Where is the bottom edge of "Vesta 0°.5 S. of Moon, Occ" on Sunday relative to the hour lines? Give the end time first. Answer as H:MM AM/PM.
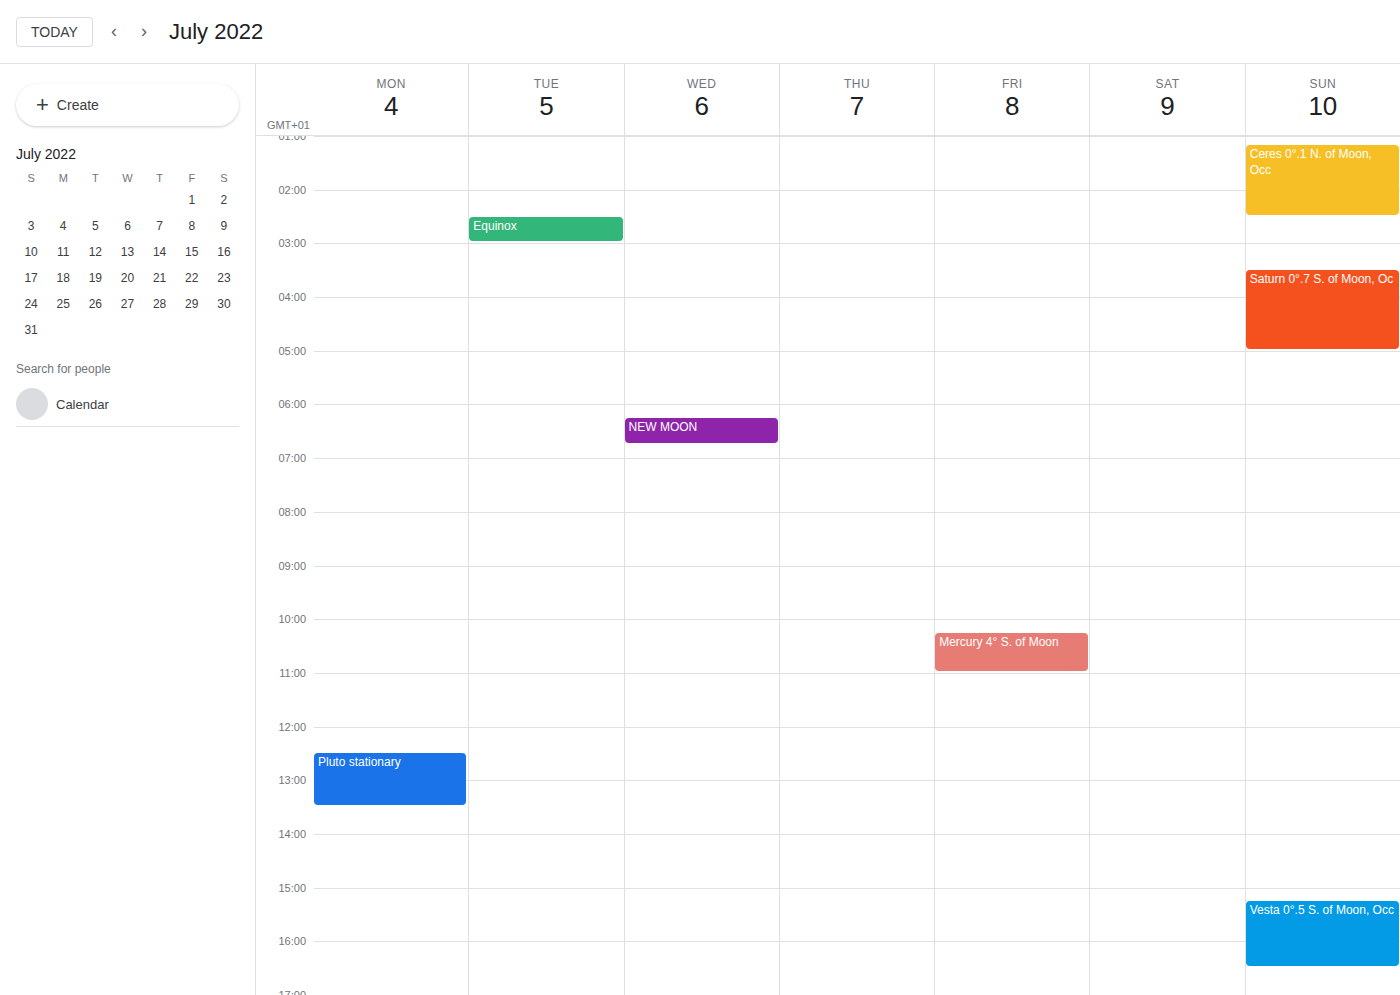
4:30 PM -- halfway between the 4 PM and 5 PM lines.